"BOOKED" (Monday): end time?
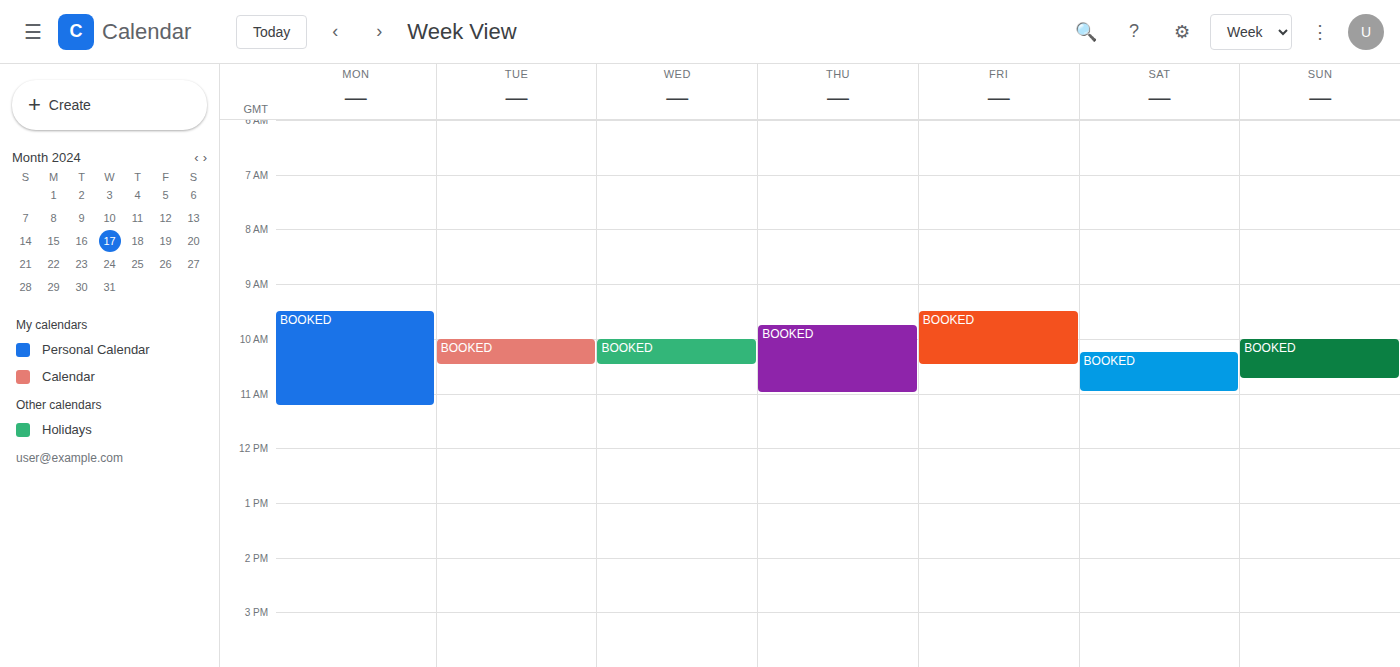
11:15 AM